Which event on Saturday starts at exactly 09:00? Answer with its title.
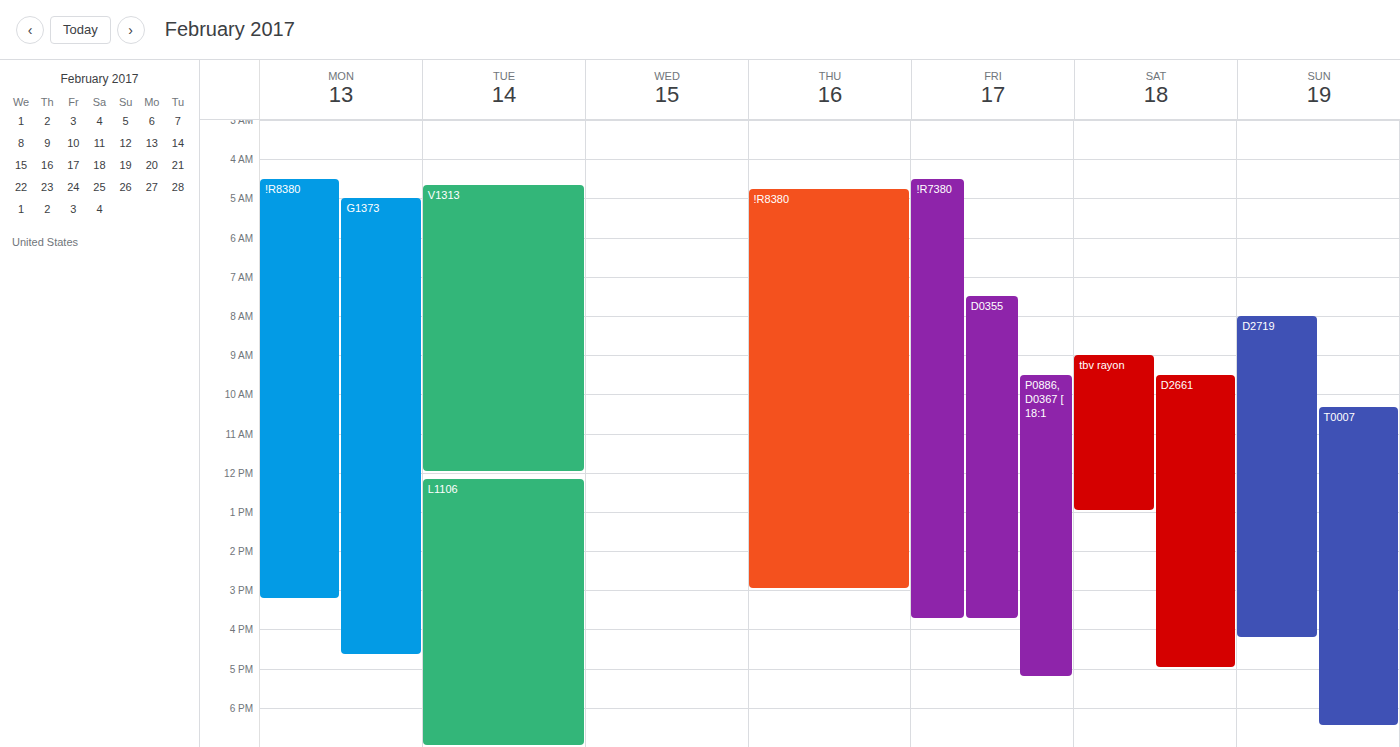
"tbv rayon"